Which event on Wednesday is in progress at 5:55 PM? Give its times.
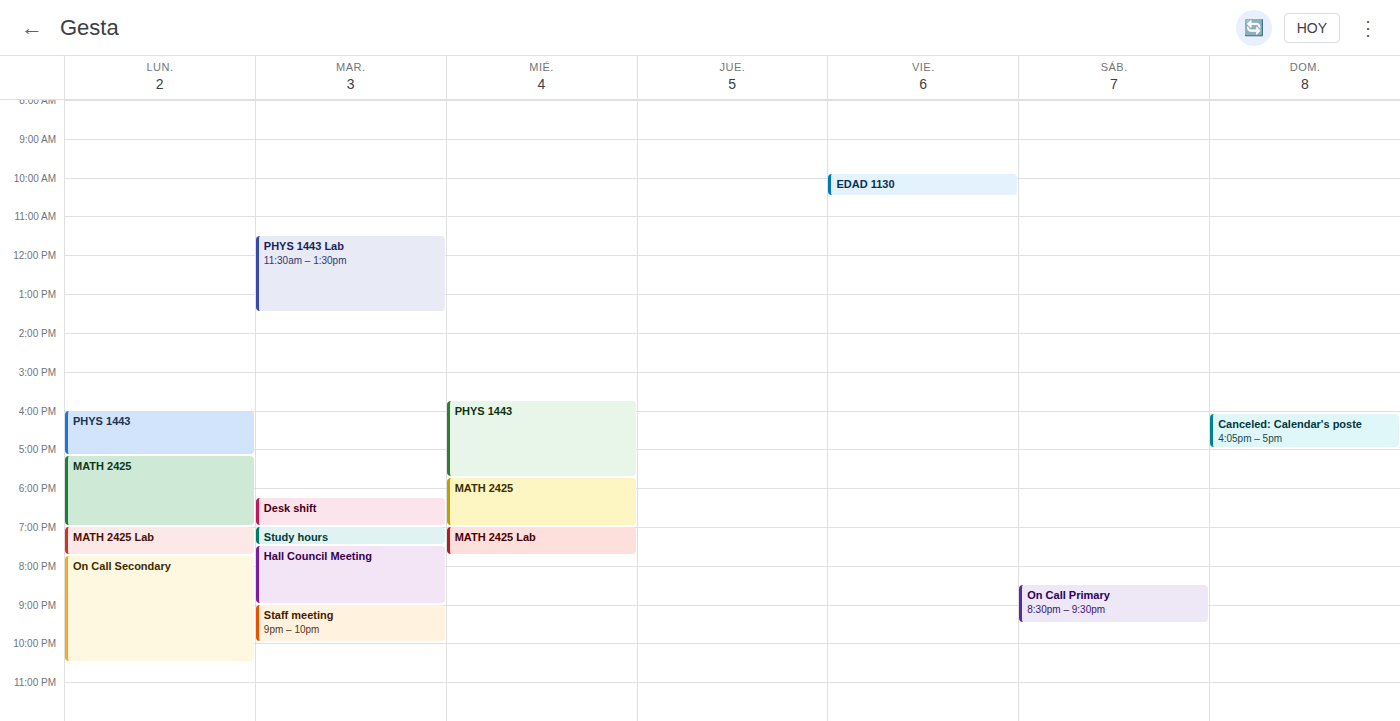
"MATH 2425", 5:45 PM to 7:00 PM